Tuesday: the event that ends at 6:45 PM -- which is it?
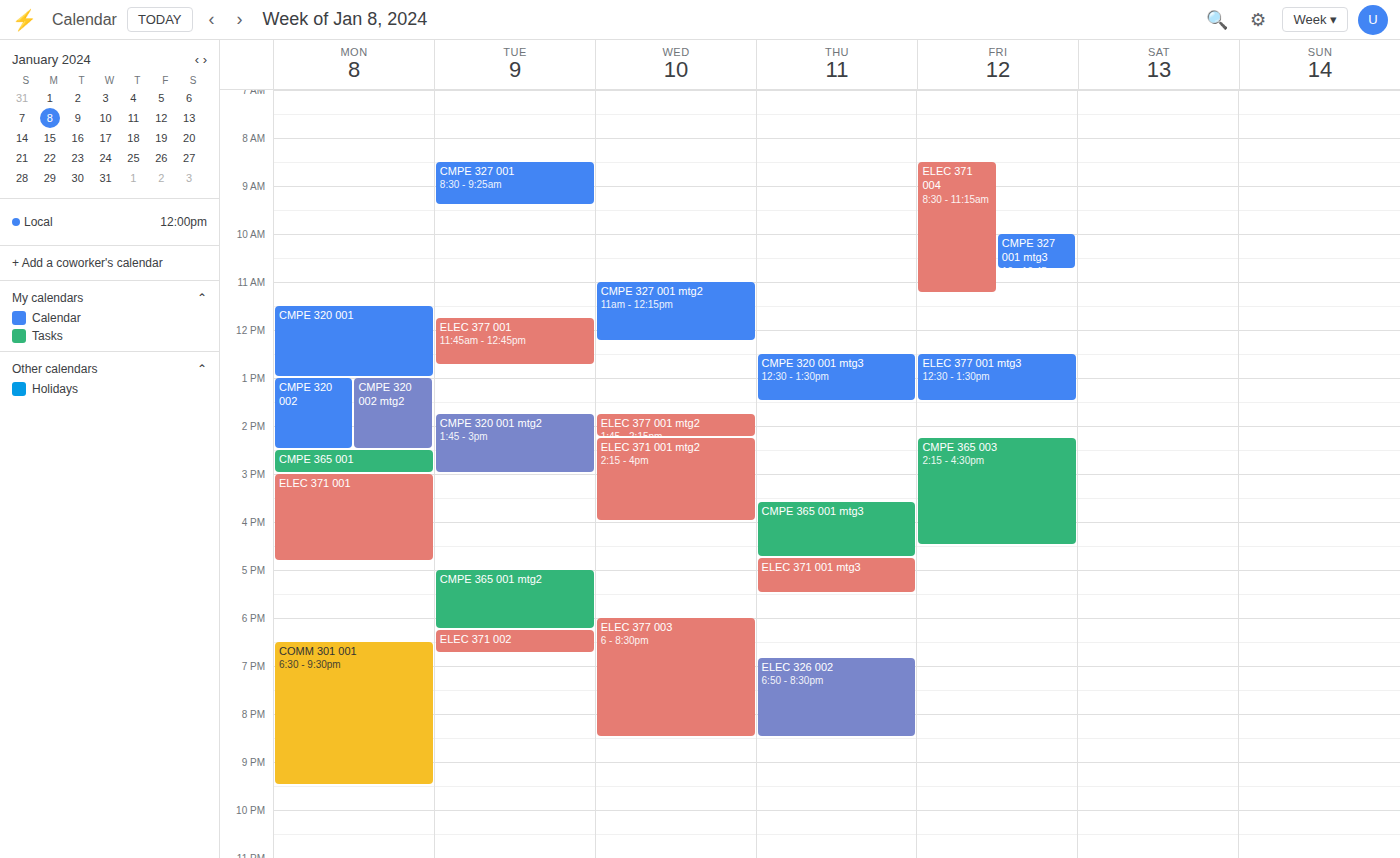
"ELEC 371 002"